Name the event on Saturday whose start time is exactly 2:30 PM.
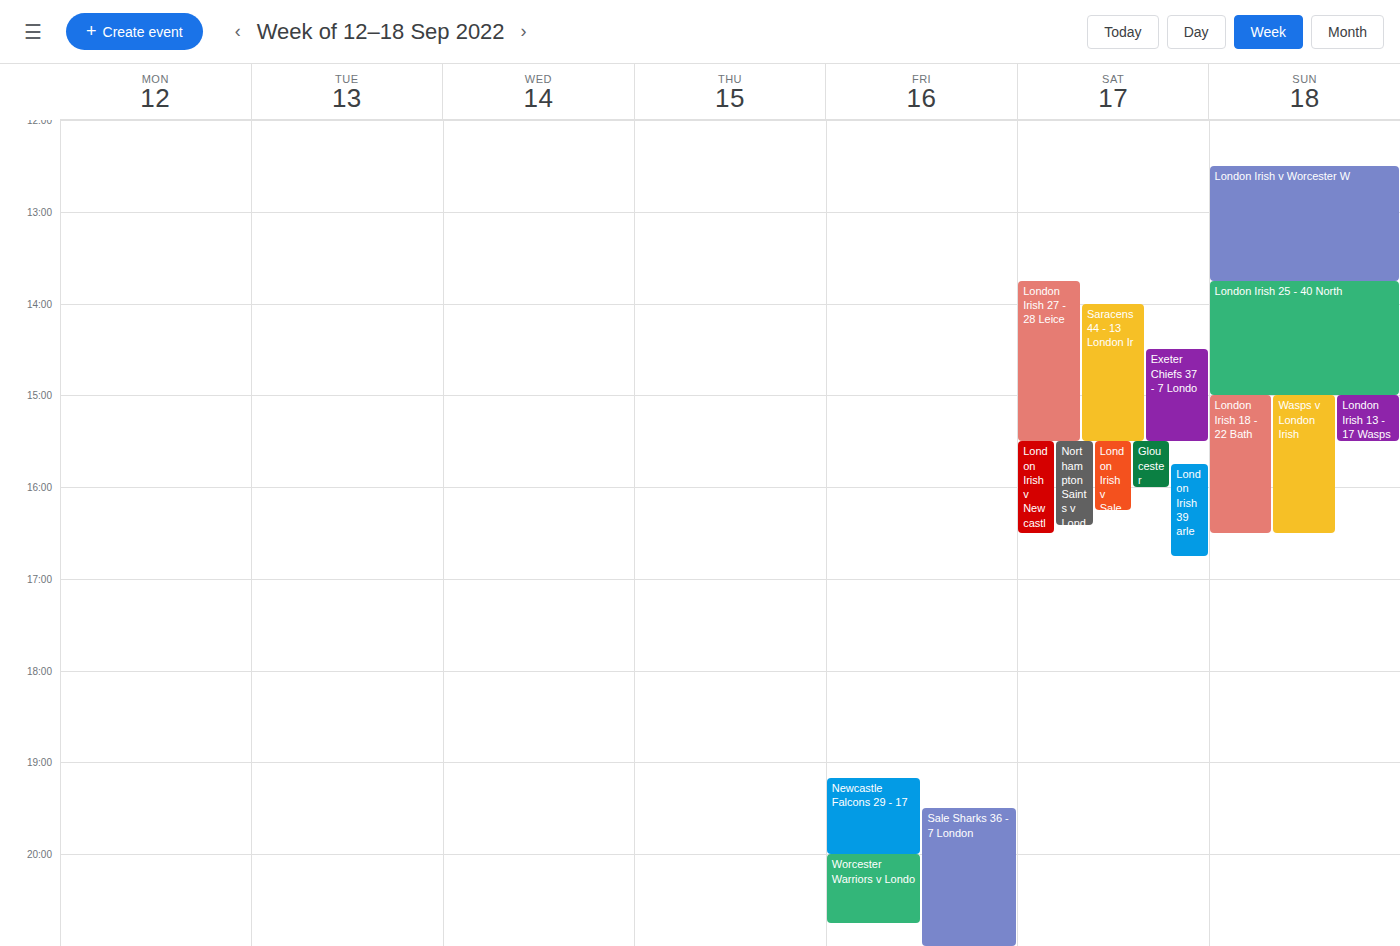
"Exeter Chiefs 37 - 7 Londo"